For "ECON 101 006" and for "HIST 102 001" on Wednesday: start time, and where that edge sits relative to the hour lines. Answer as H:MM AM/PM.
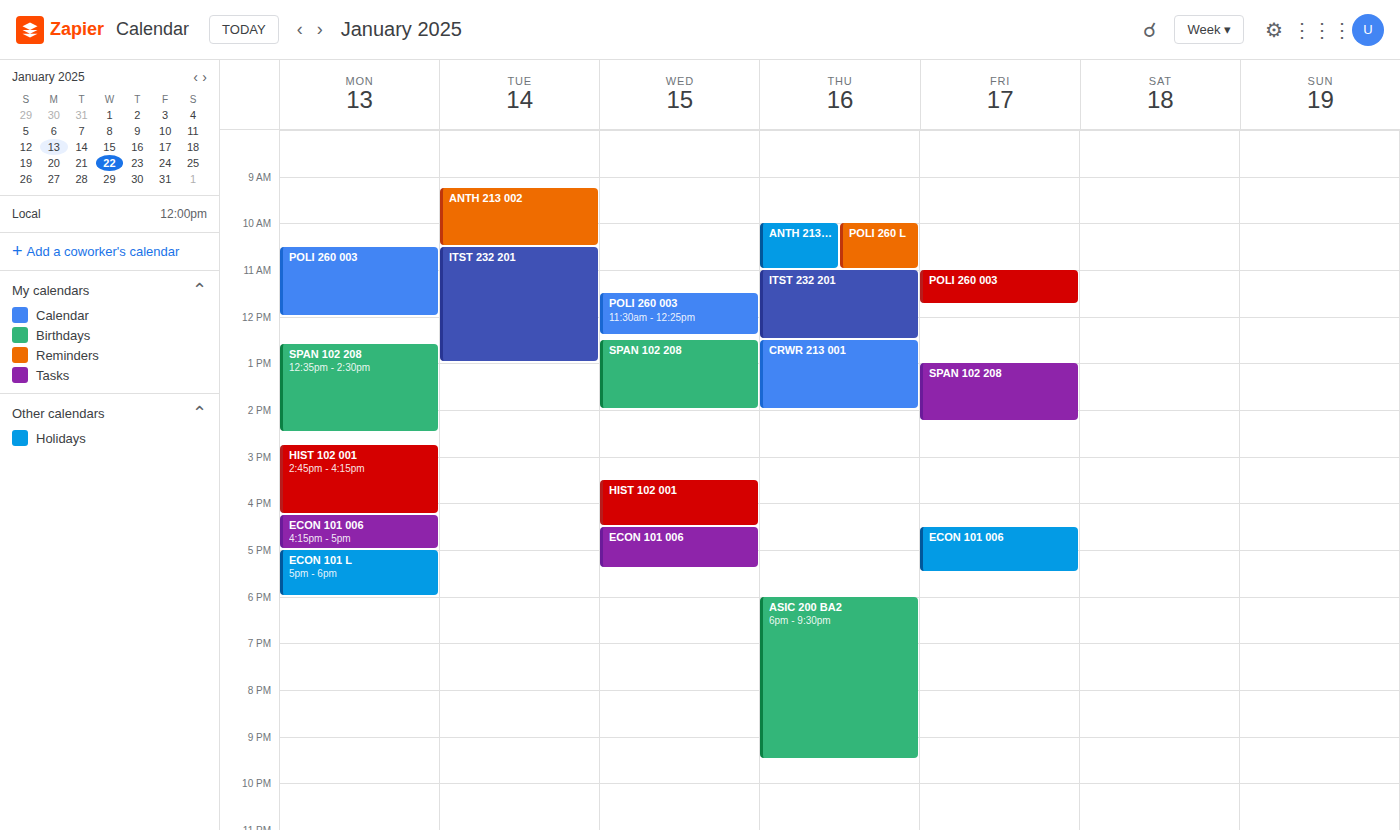
"ECON 101 006": 4:30 PM, halfway between the 4 PM and 5 PM lines. "HIST 102 001": 3:30 PM, halfway between the 3 PM and 4 PM lines.